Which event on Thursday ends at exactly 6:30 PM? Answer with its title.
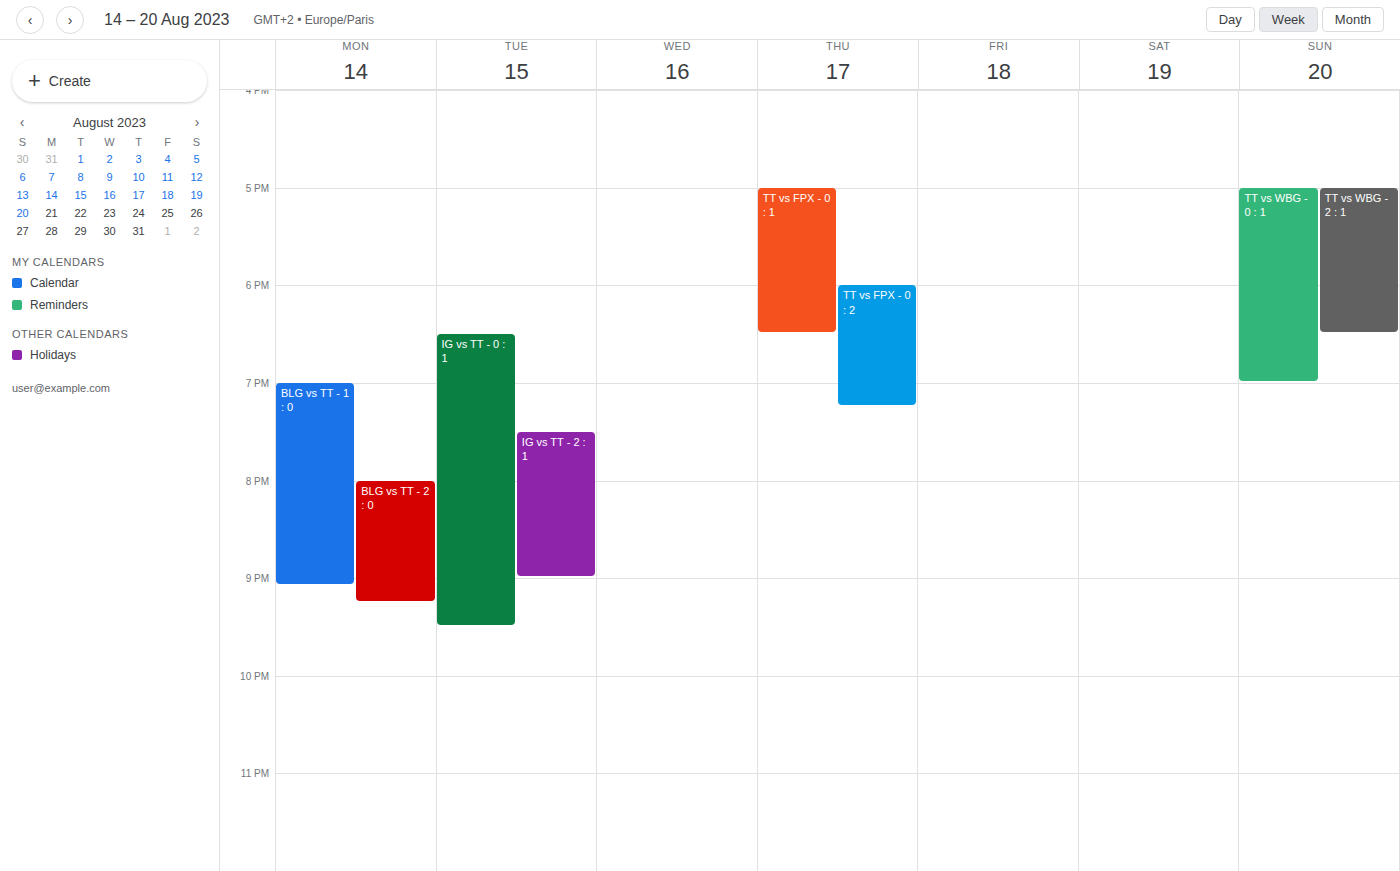
"TT vs FPX - 0 : 1"